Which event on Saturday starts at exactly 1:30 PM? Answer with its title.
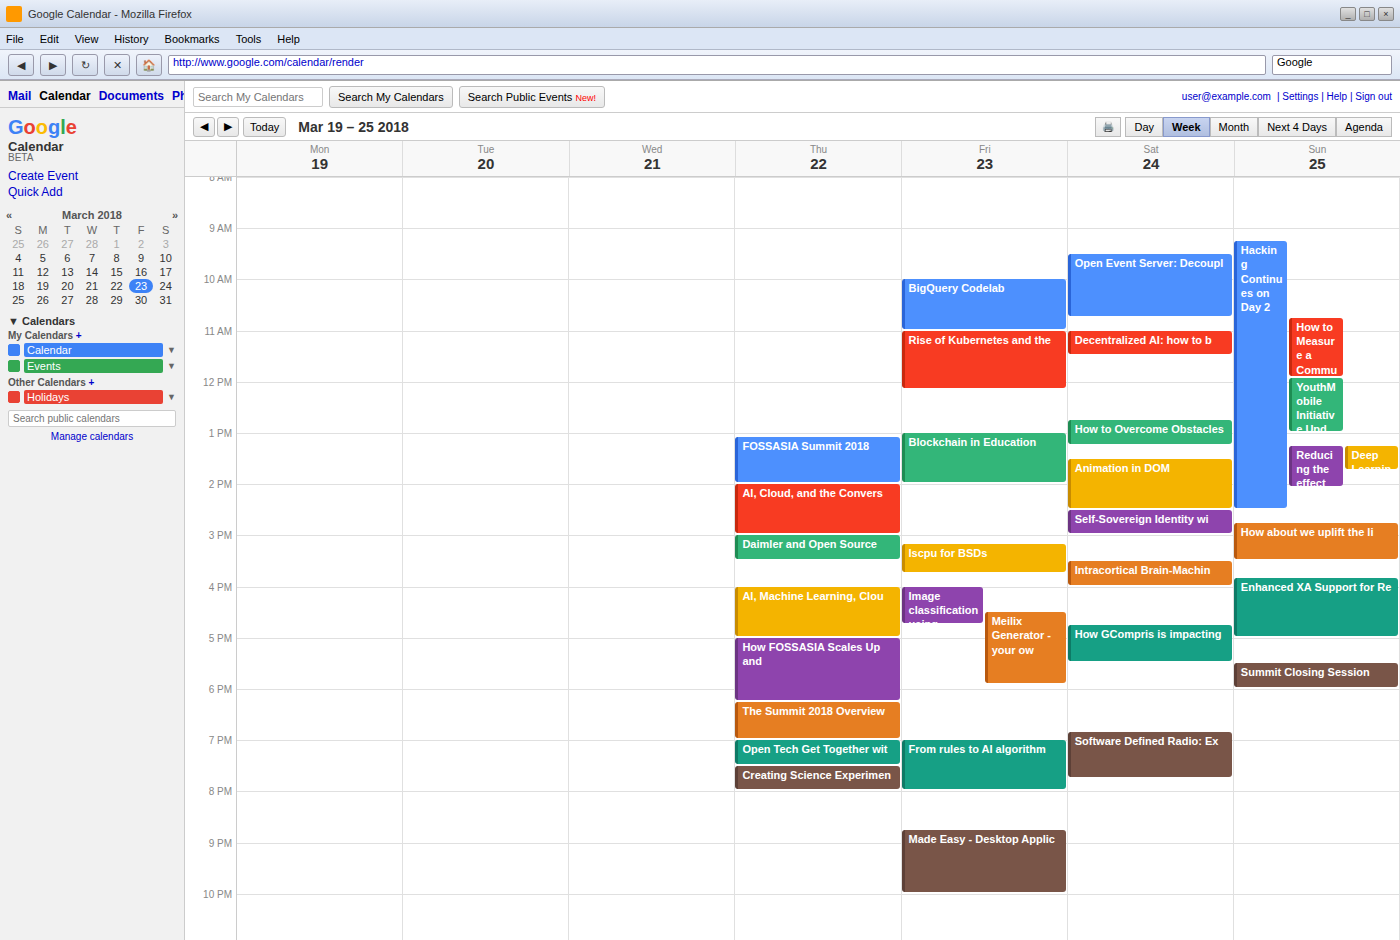
"Animation in DOM"